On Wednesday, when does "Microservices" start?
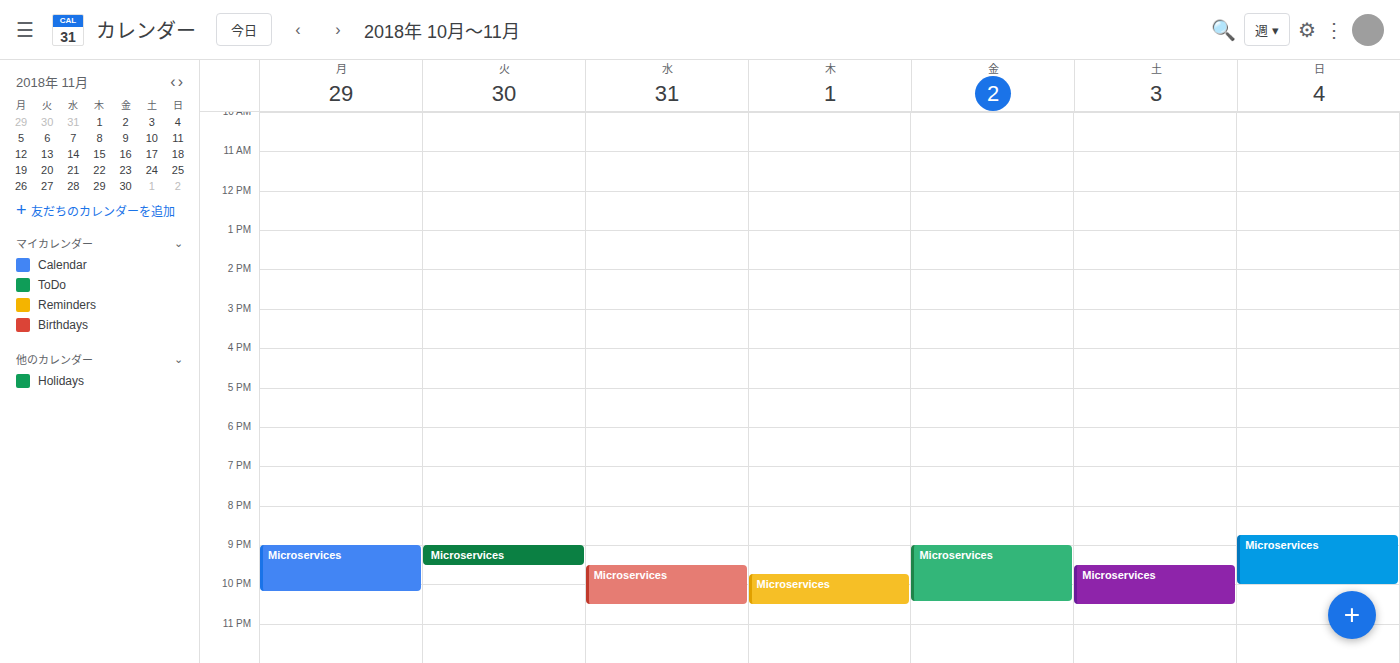
9:30 PM